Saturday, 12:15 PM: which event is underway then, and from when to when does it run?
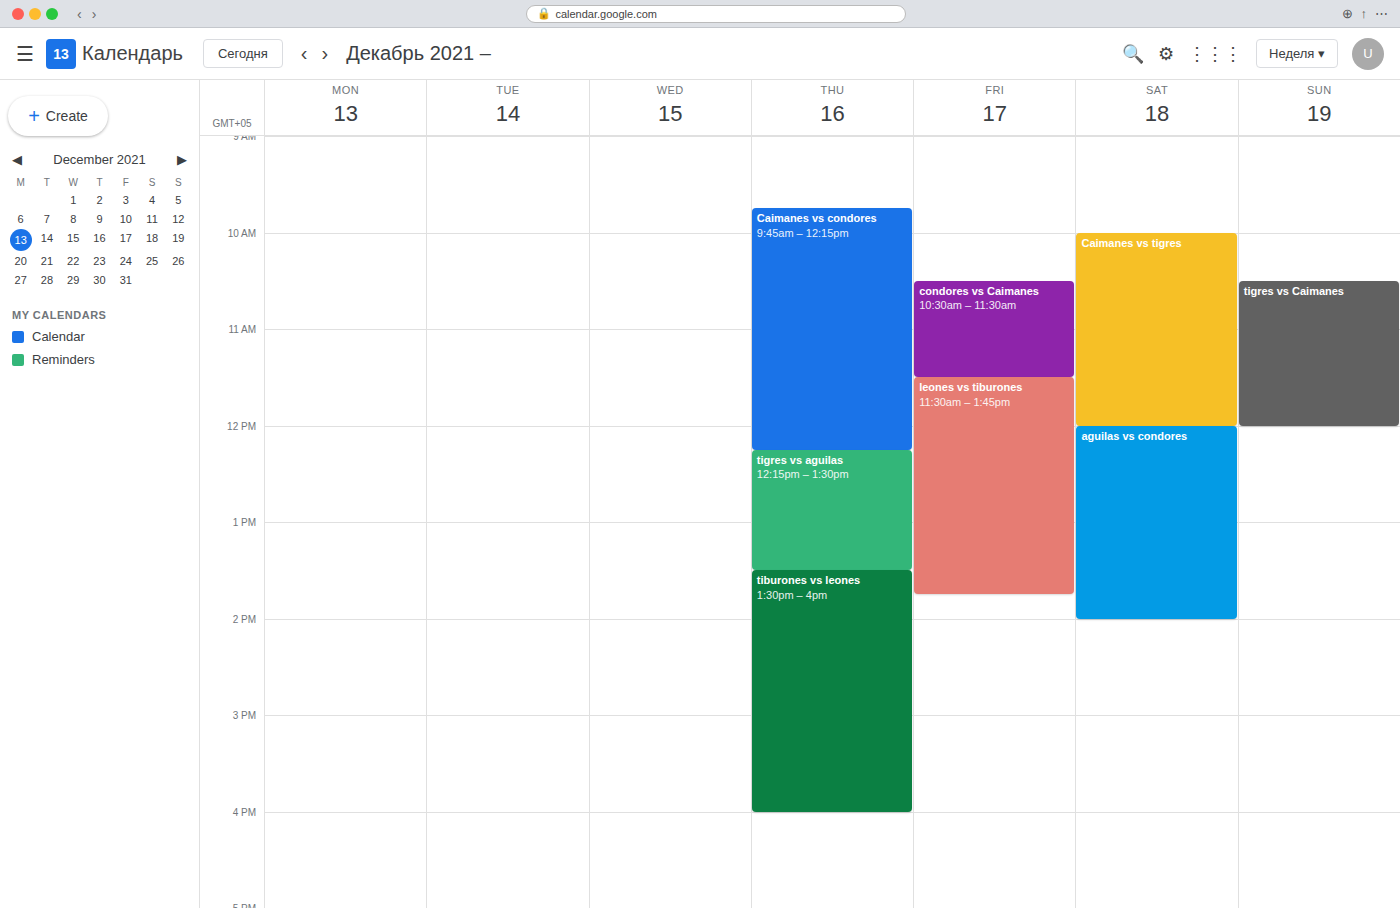
"aguilas vs condores", 12:00 PM to 2:00 PM